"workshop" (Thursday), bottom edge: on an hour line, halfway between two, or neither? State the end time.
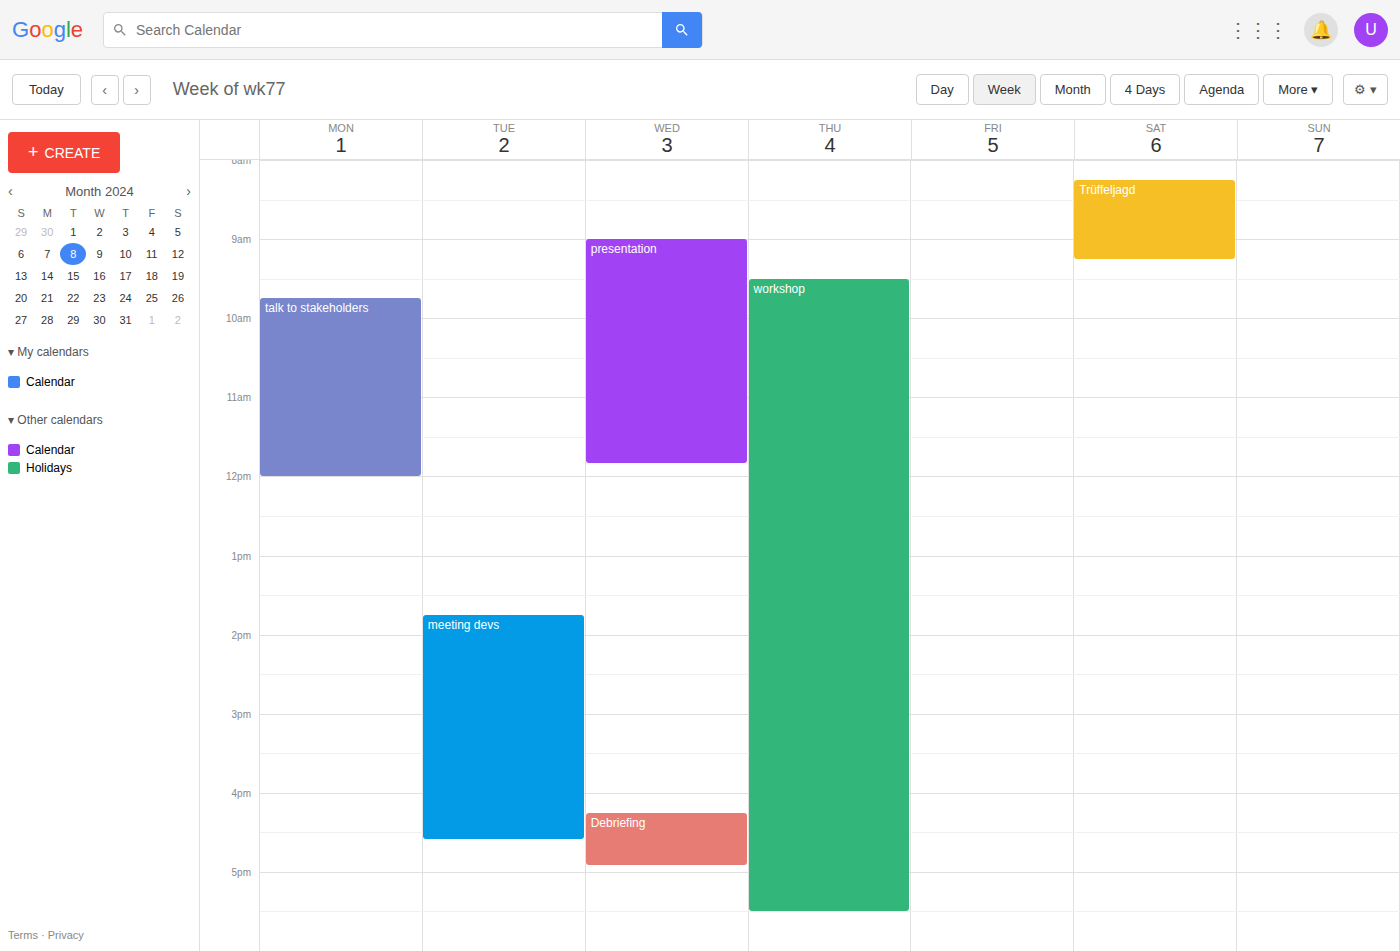
5:30 PM -- halfway between the 5 PM and 6 PM lines.